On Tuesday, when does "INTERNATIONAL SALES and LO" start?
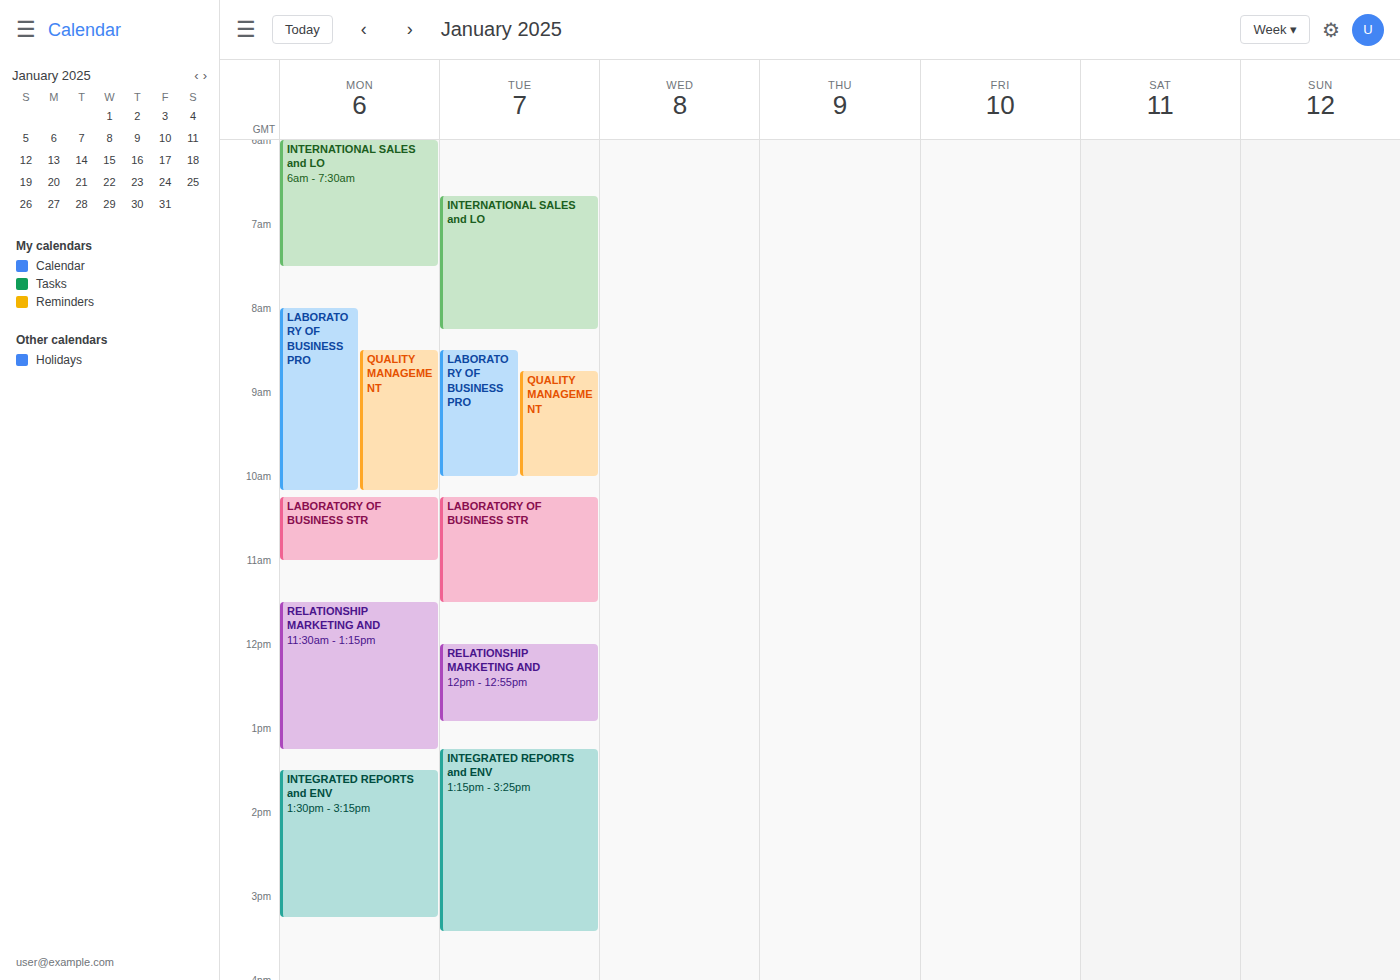
06:40